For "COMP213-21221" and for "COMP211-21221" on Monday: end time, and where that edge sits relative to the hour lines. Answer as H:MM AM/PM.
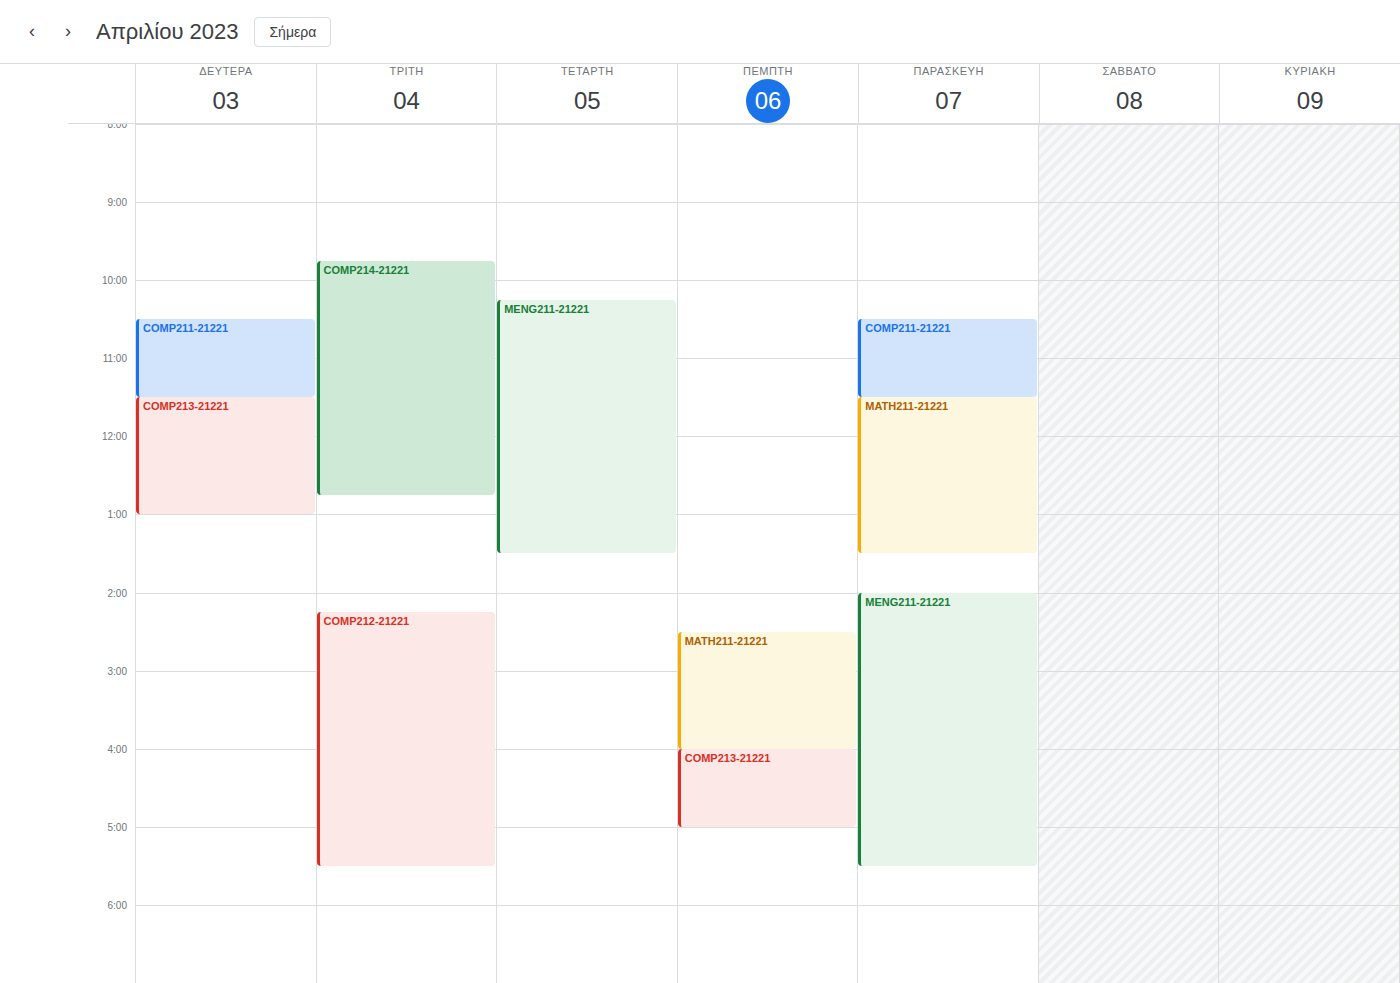
"COMP213-21221": 1:00 PM, exactly on the 1 PM line. "COMP211-21221": 11:30 AM, halfway between the 11 AM and 12 PM lines.